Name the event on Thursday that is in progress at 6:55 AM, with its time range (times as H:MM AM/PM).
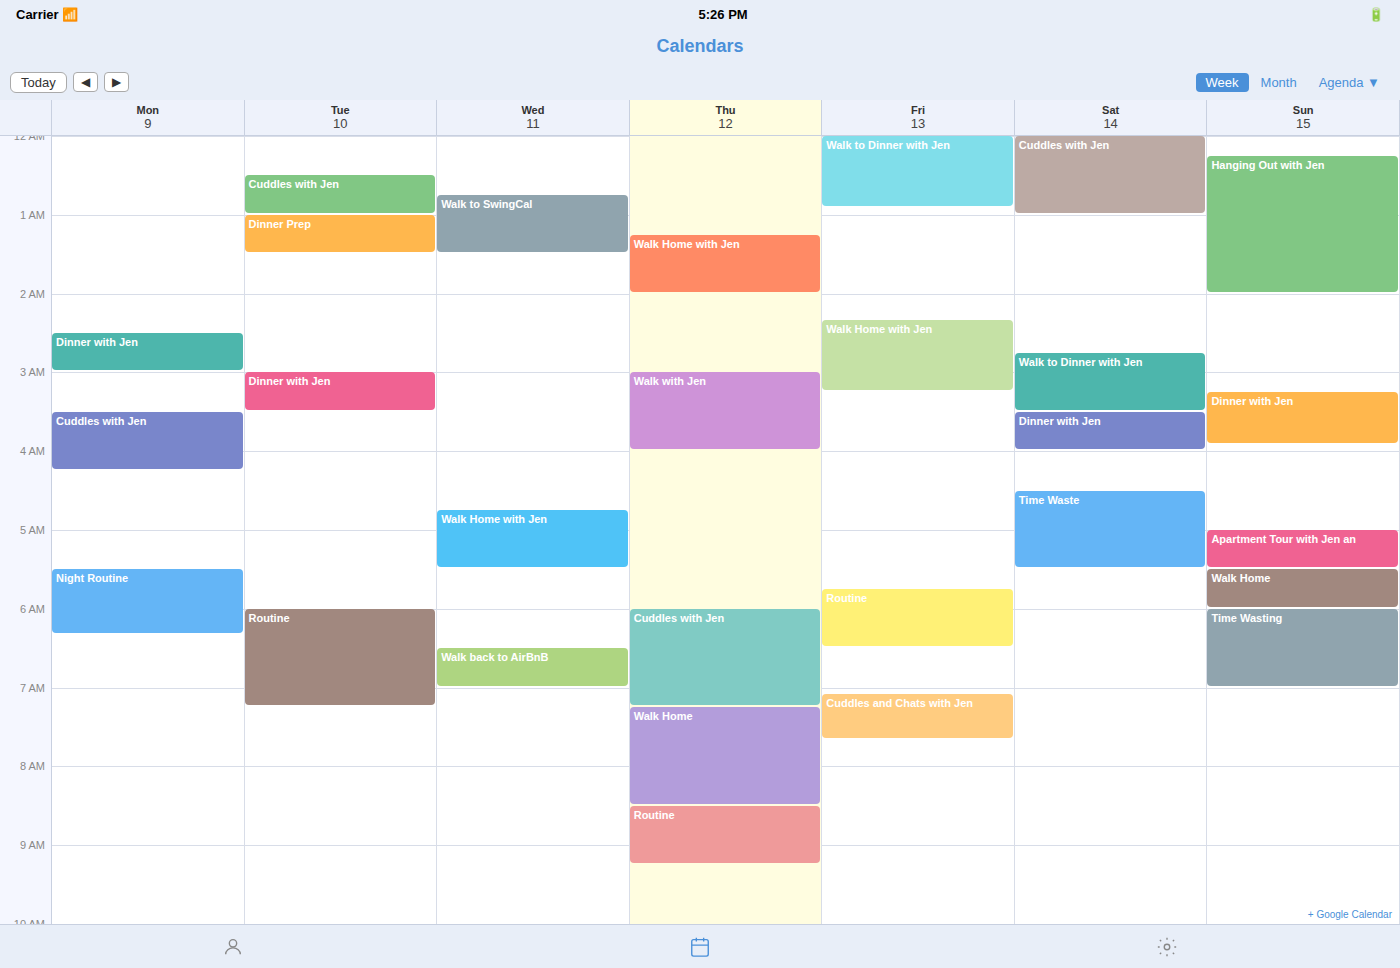
"Cuddles with Jen", 6:00 AM to 7:15 AM